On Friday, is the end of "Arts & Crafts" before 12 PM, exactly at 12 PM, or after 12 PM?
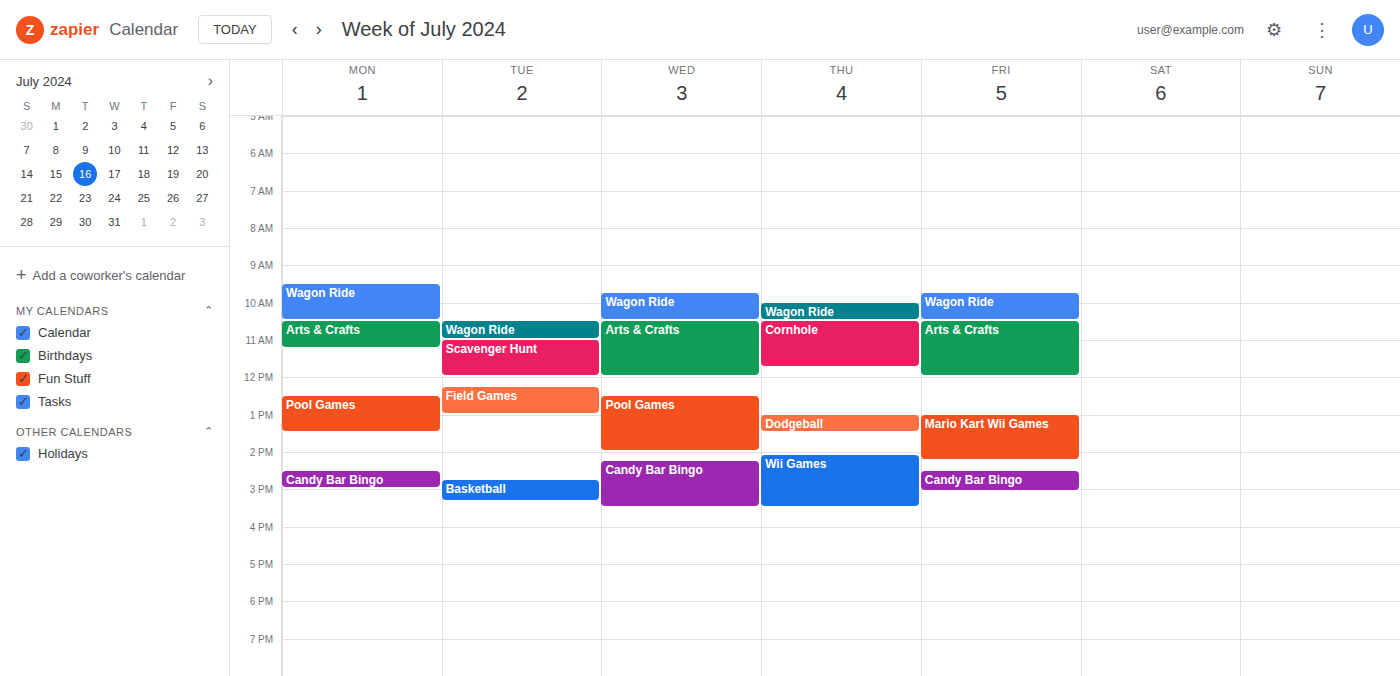
12:00 PM -- exactly at 12 PM, on the 12 PM line.